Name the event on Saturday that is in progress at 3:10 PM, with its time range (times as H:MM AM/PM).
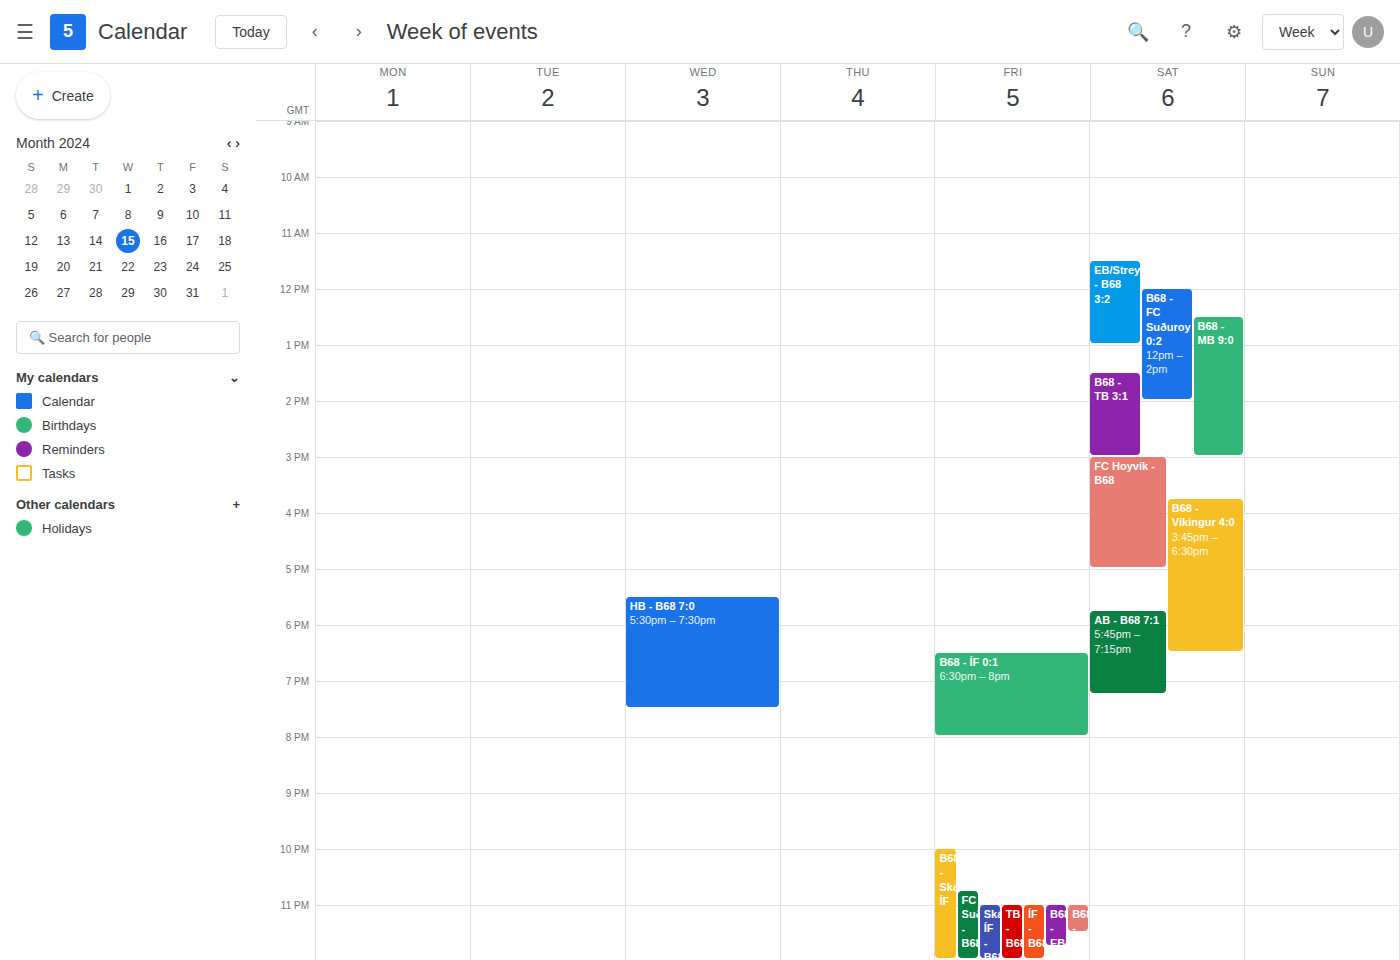
"FC Hoyvík - B68", 3:00 PM to 5:00 PM